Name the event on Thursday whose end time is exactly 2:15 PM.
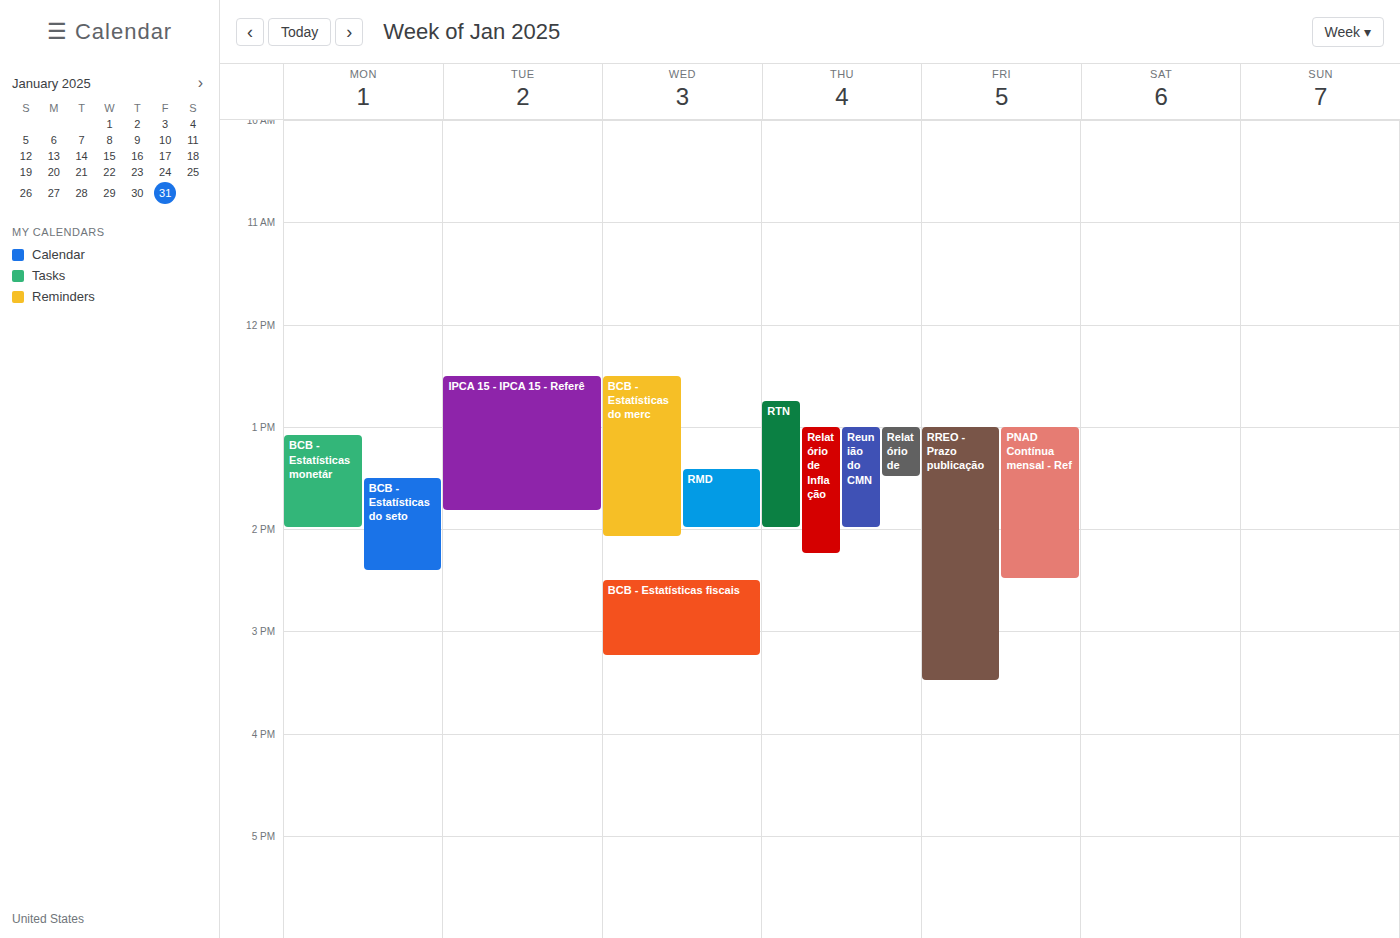
"Relatório de Inflação"